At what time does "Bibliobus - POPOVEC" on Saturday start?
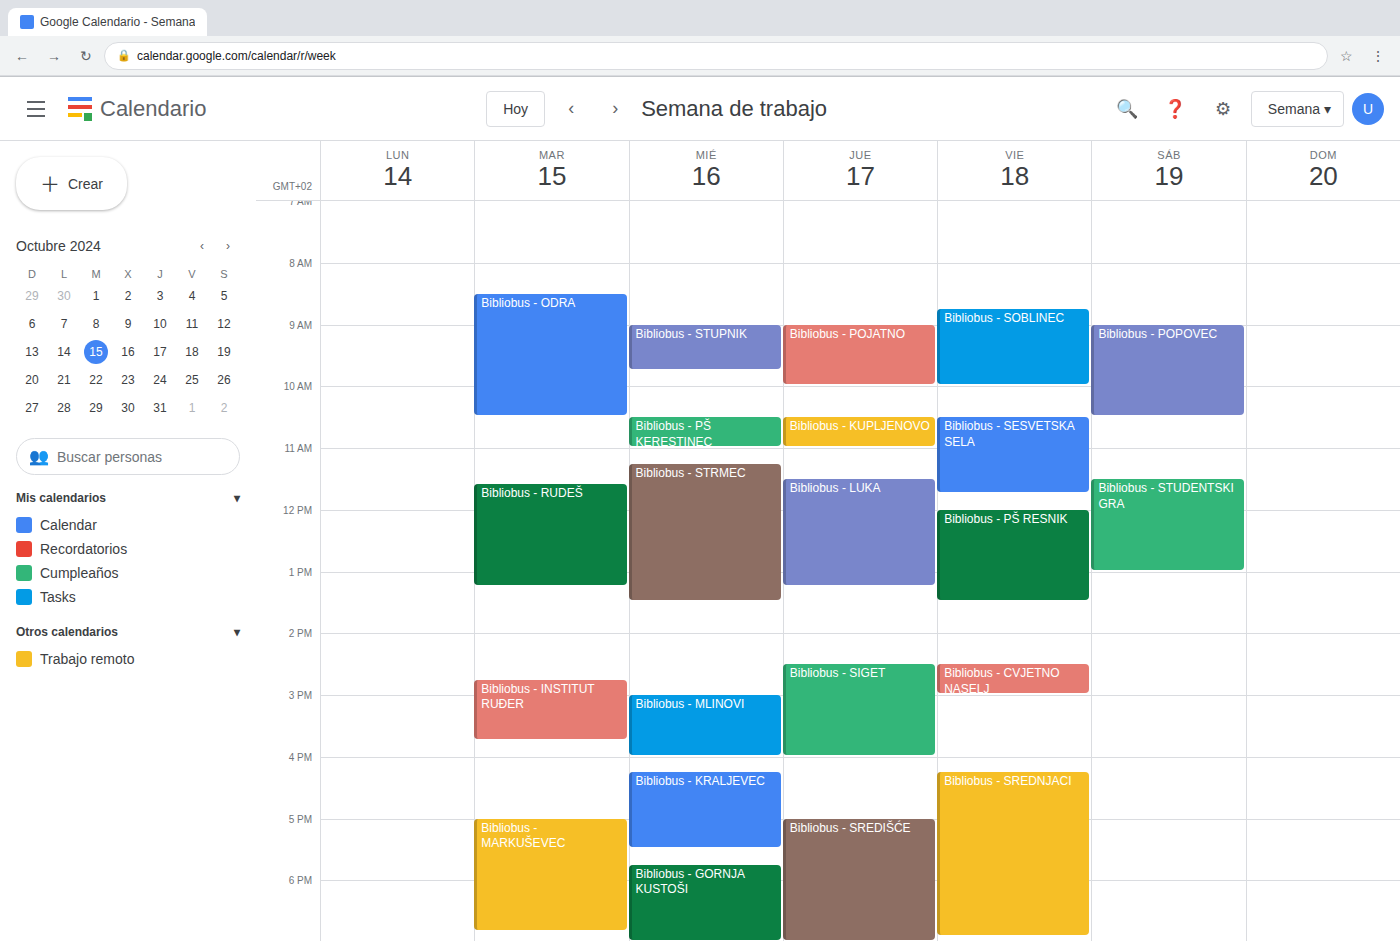
9:00 AM